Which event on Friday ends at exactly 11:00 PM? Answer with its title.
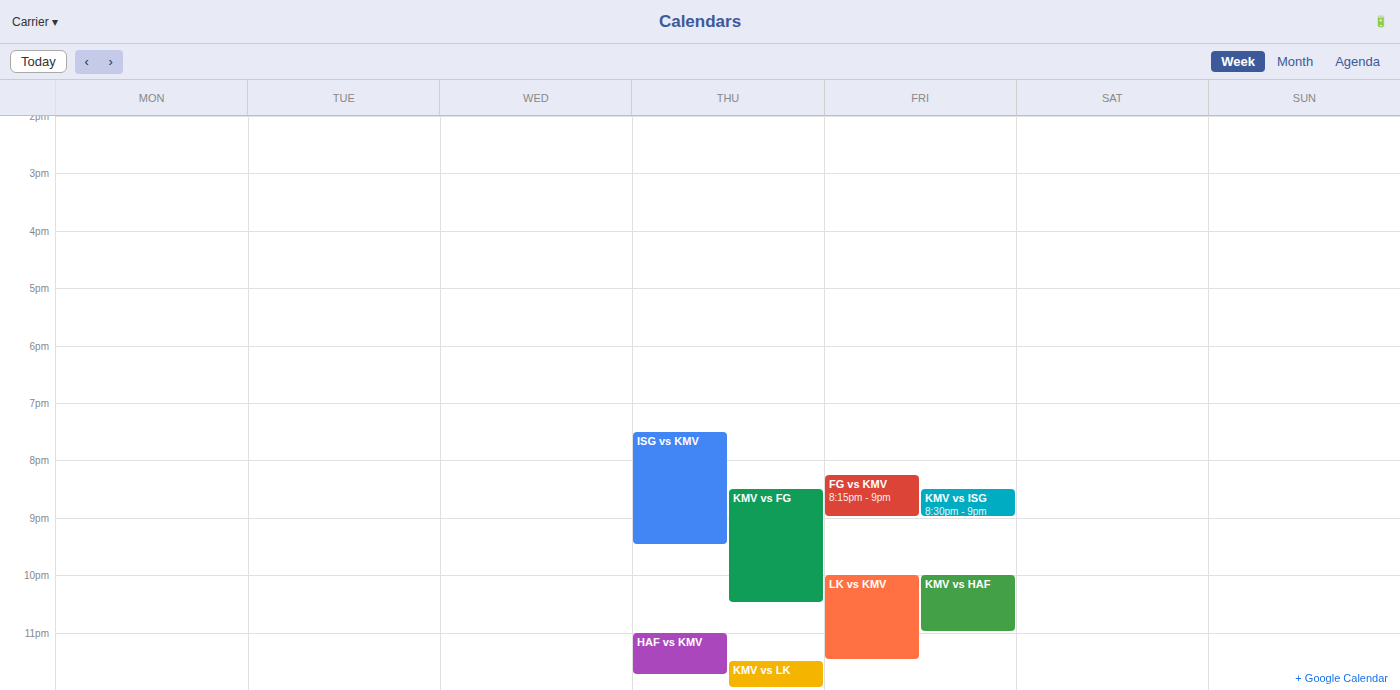
"KMV vs HAF"